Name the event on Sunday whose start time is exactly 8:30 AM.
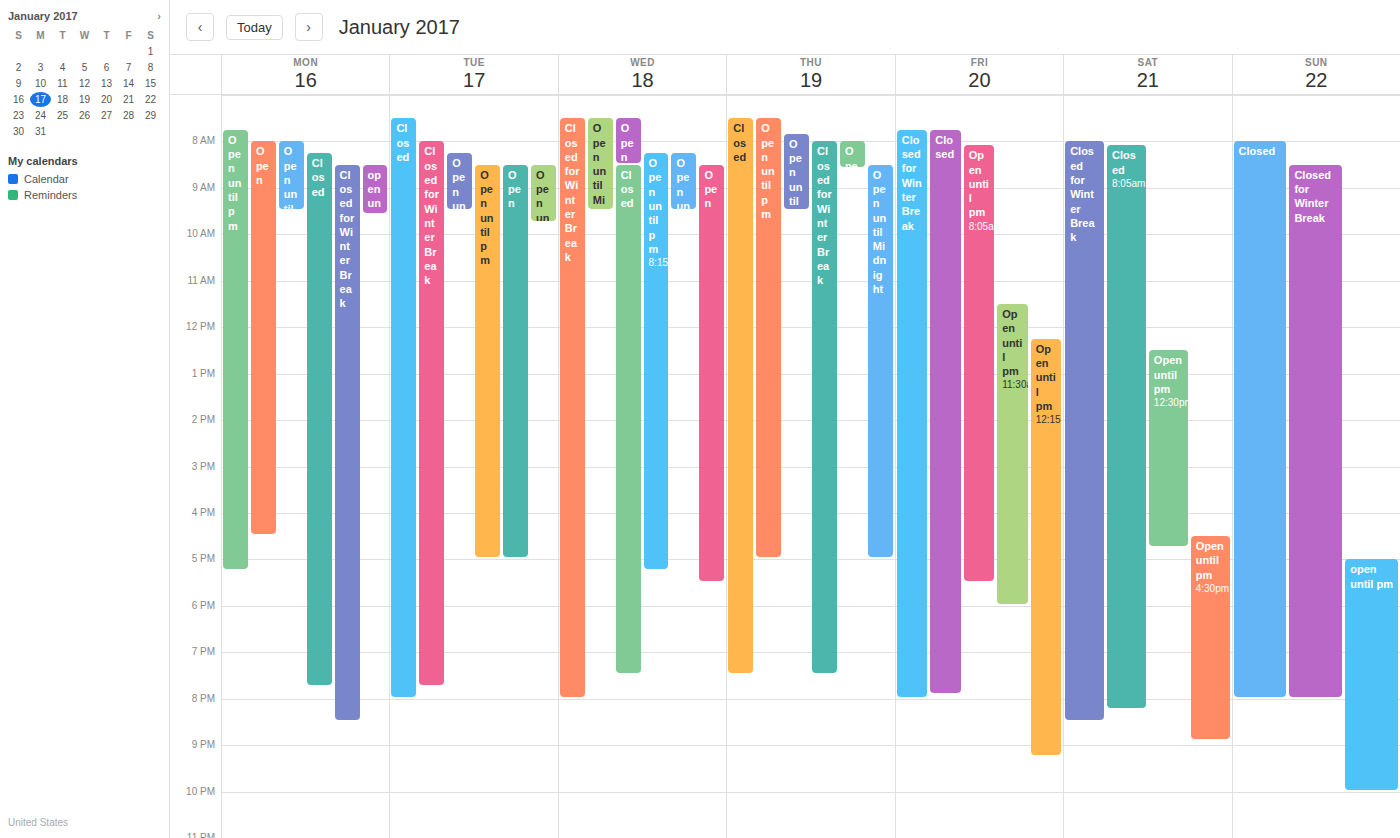
"Closed for Winter Break"